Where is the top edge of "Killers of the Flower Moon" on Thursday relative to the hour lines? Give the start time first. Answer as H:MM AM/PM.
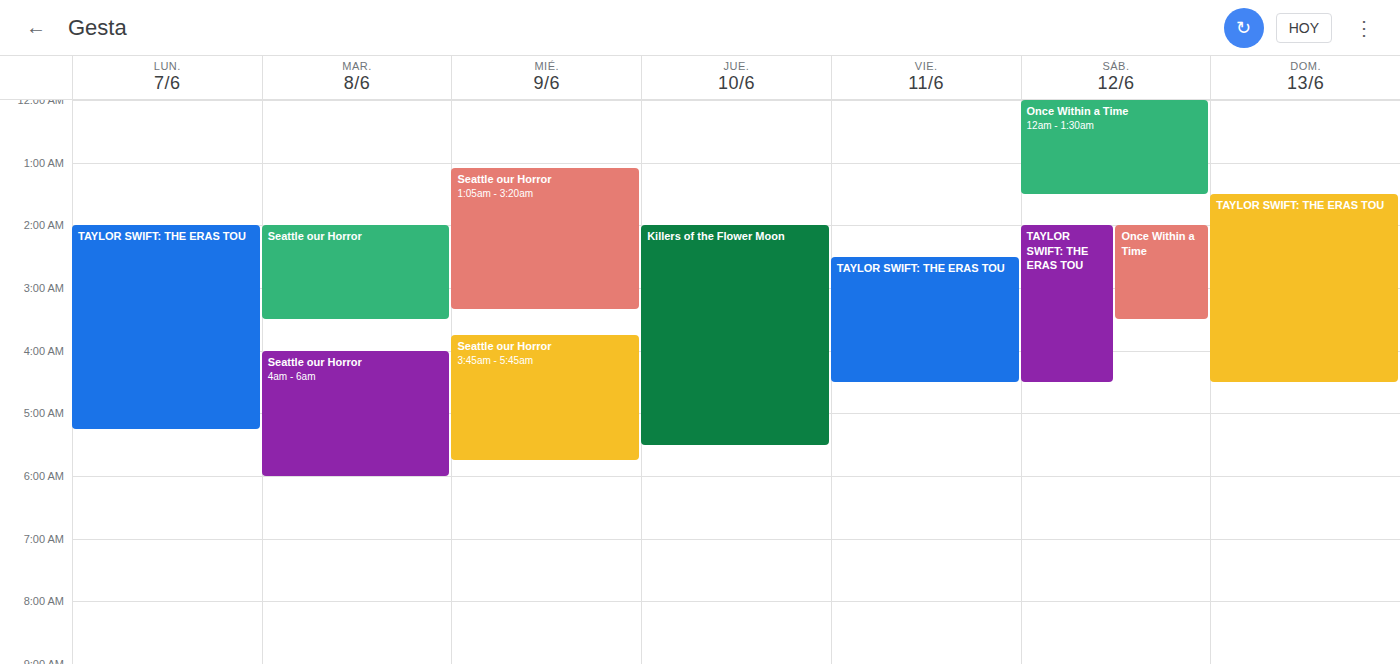
2:00 AM -- exactly on the 2 AM line.